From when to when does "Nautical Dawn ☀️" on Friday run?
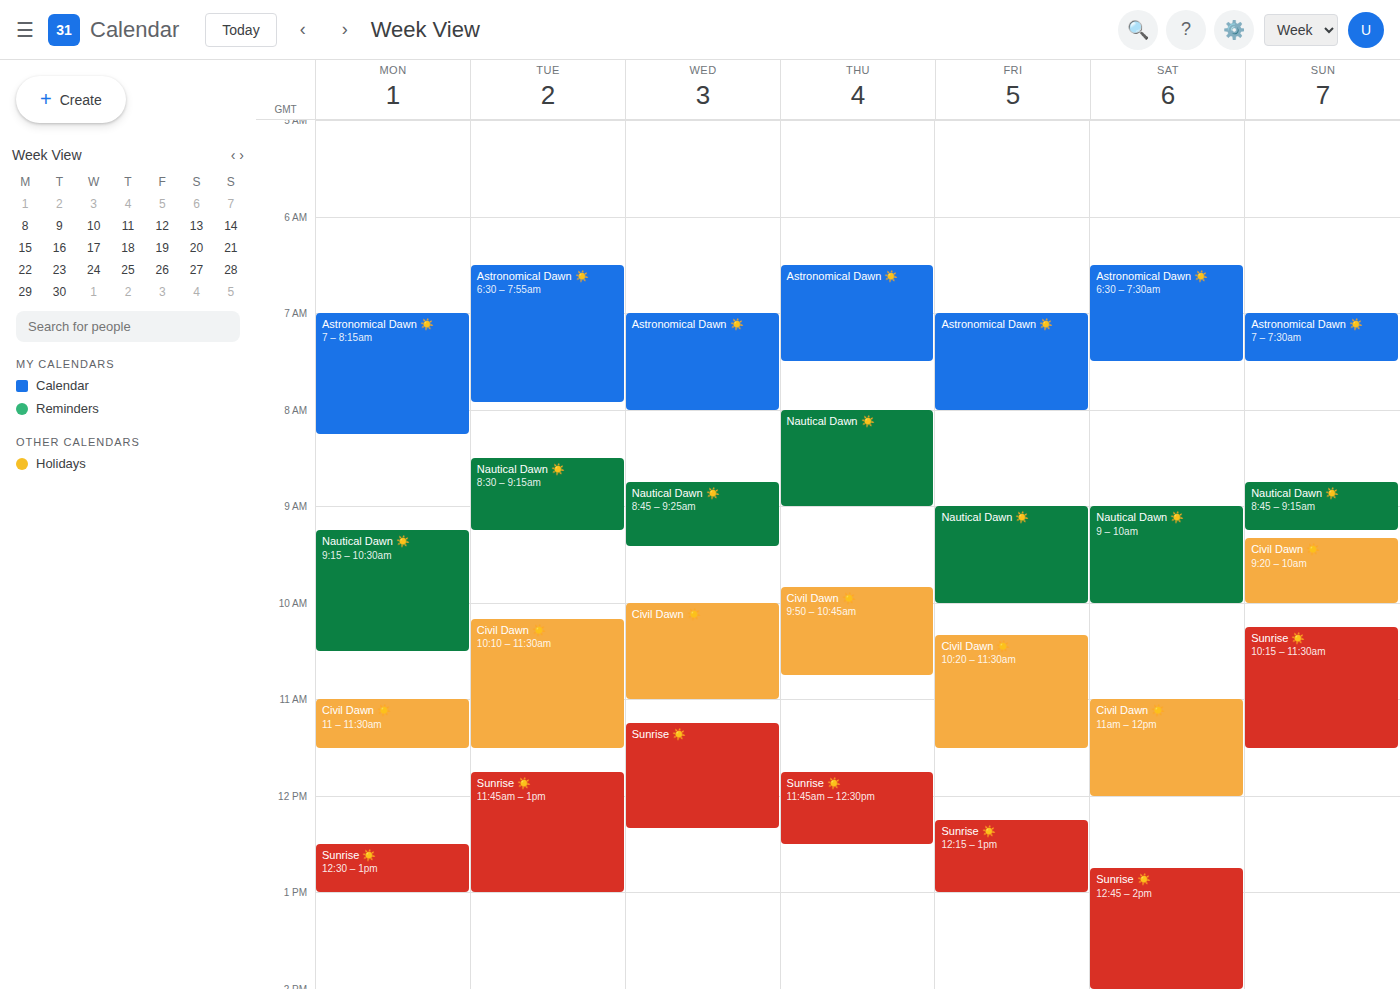
9:00 AM to 10:00 AM